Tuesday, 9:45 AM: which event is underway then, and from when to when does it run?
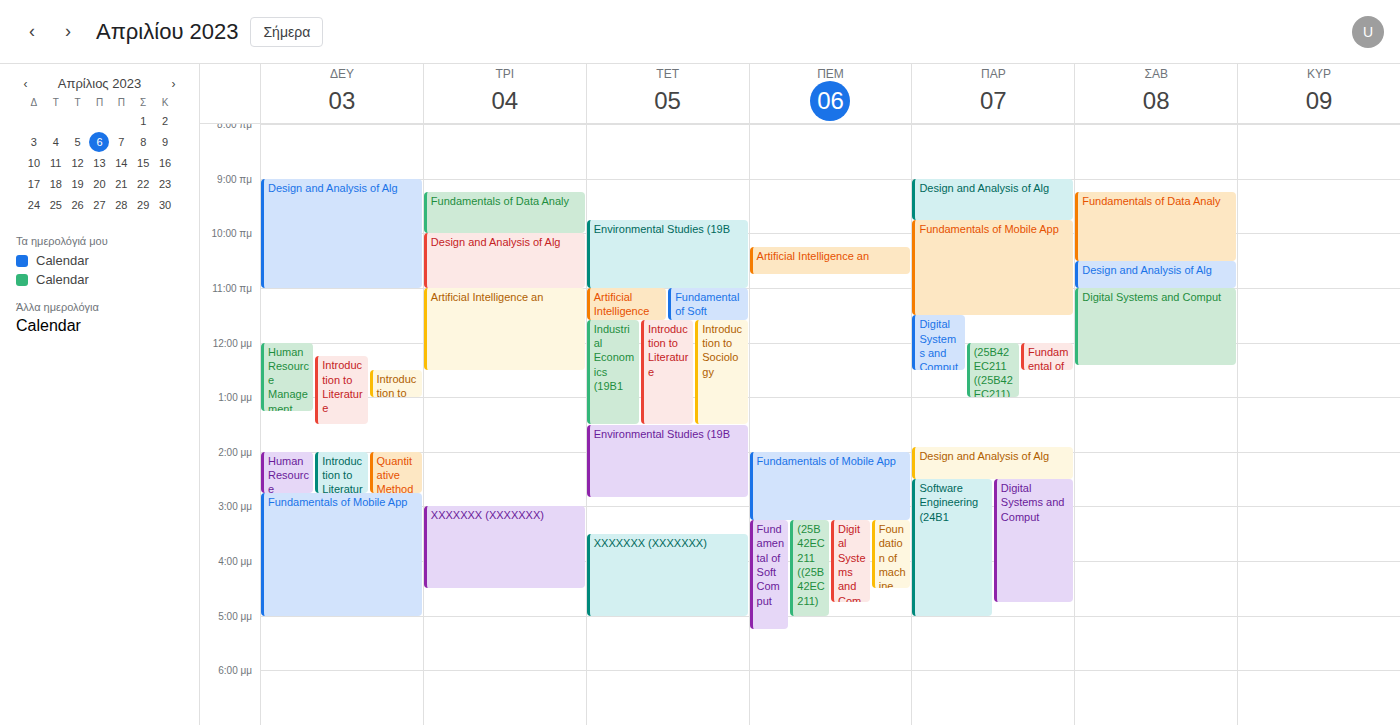
"Fundamentals of Data Analy", 9:15 AM to 10:00 AM